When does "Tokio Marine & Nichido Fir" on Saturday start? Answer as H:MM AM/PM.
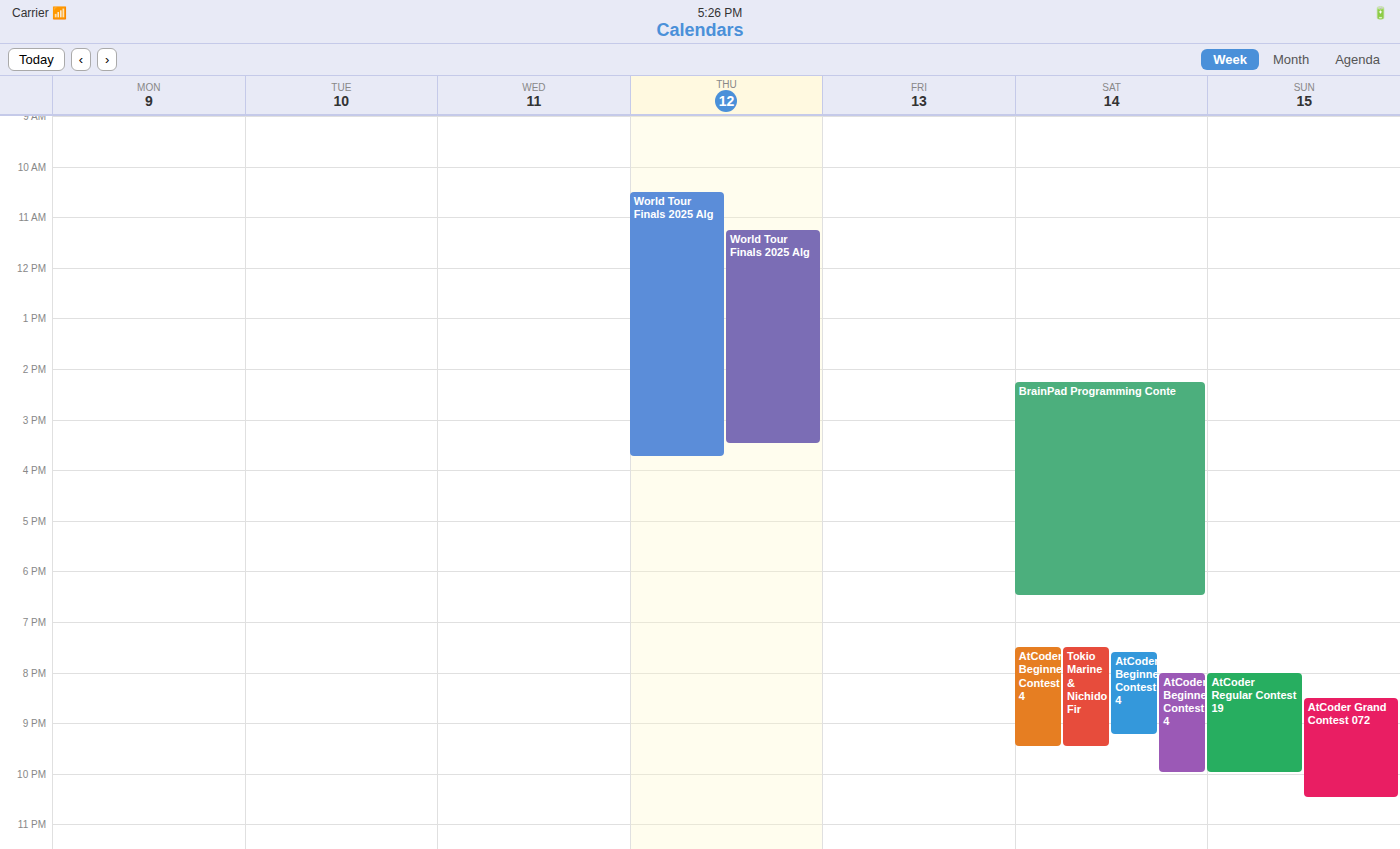
7:30 PM